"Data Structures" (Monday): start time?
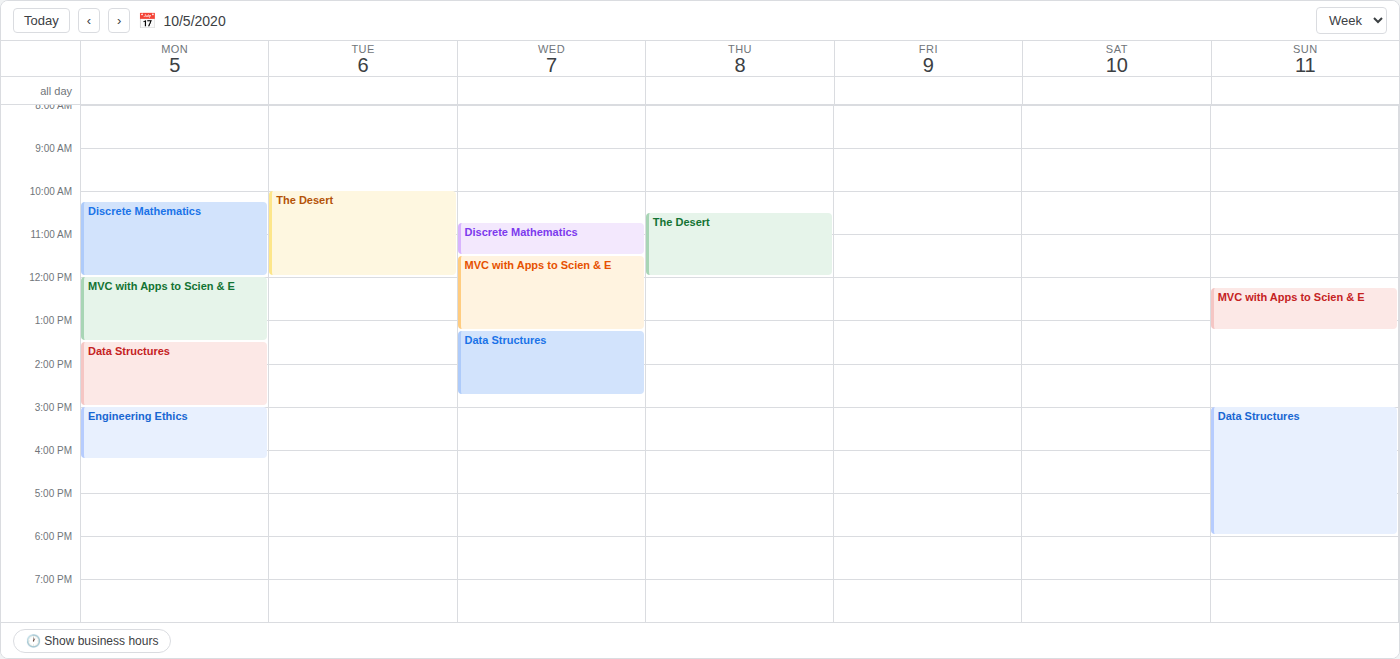
1:30 PM